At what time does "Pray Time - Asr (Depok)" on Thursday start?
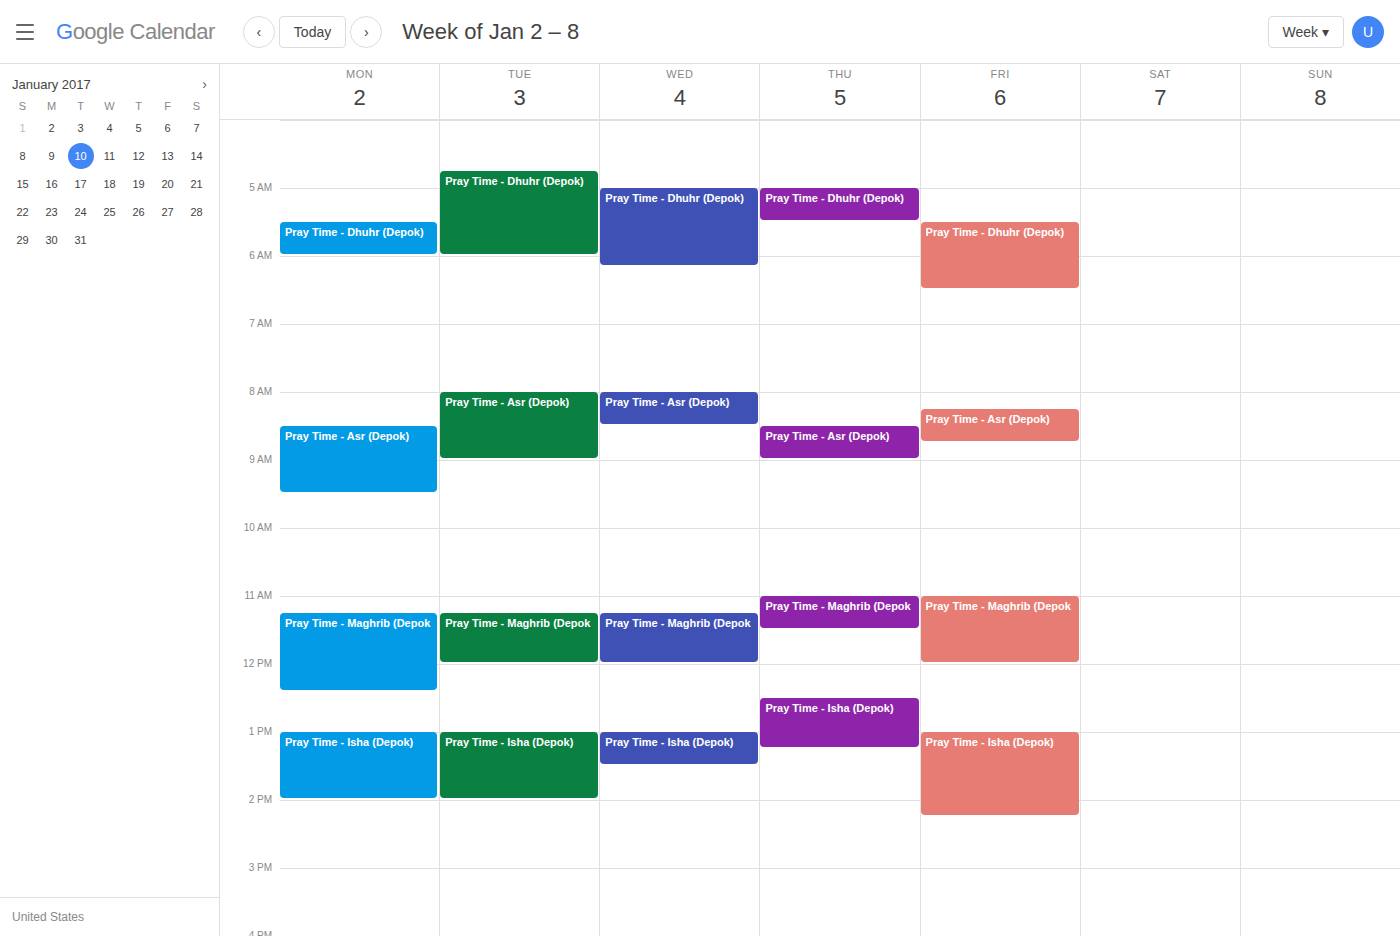
08:30